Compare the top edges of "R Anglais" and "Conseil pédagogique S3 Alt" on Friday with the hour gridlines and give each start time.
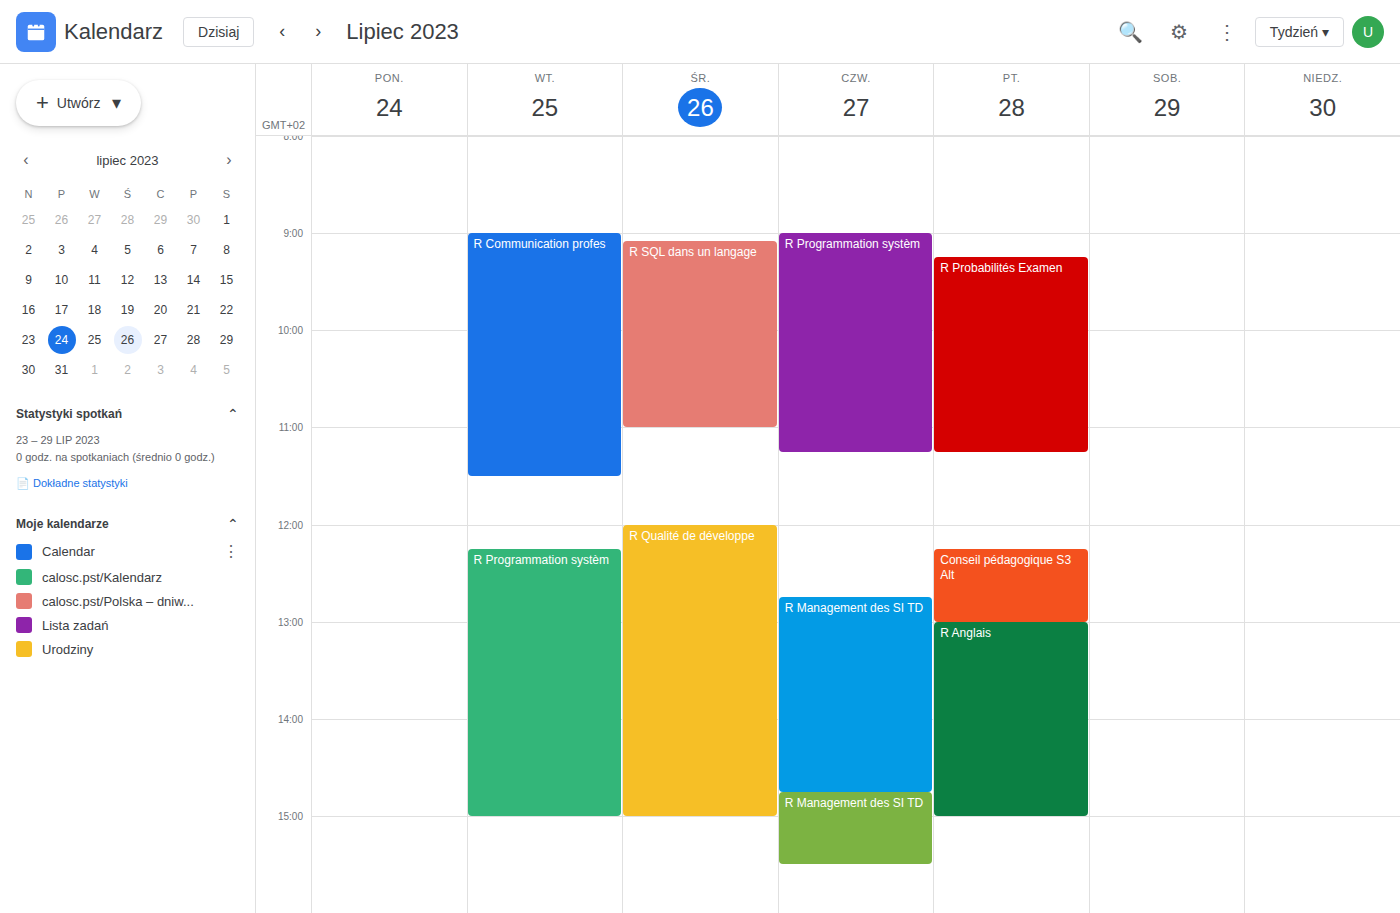
"R Anglais": 13:00, exactly on the 13:00 line. "Conseil pédagogique S3 Alt": 12:15, neither: a quarter of the way from the 12:00 line to the 13:00 line.